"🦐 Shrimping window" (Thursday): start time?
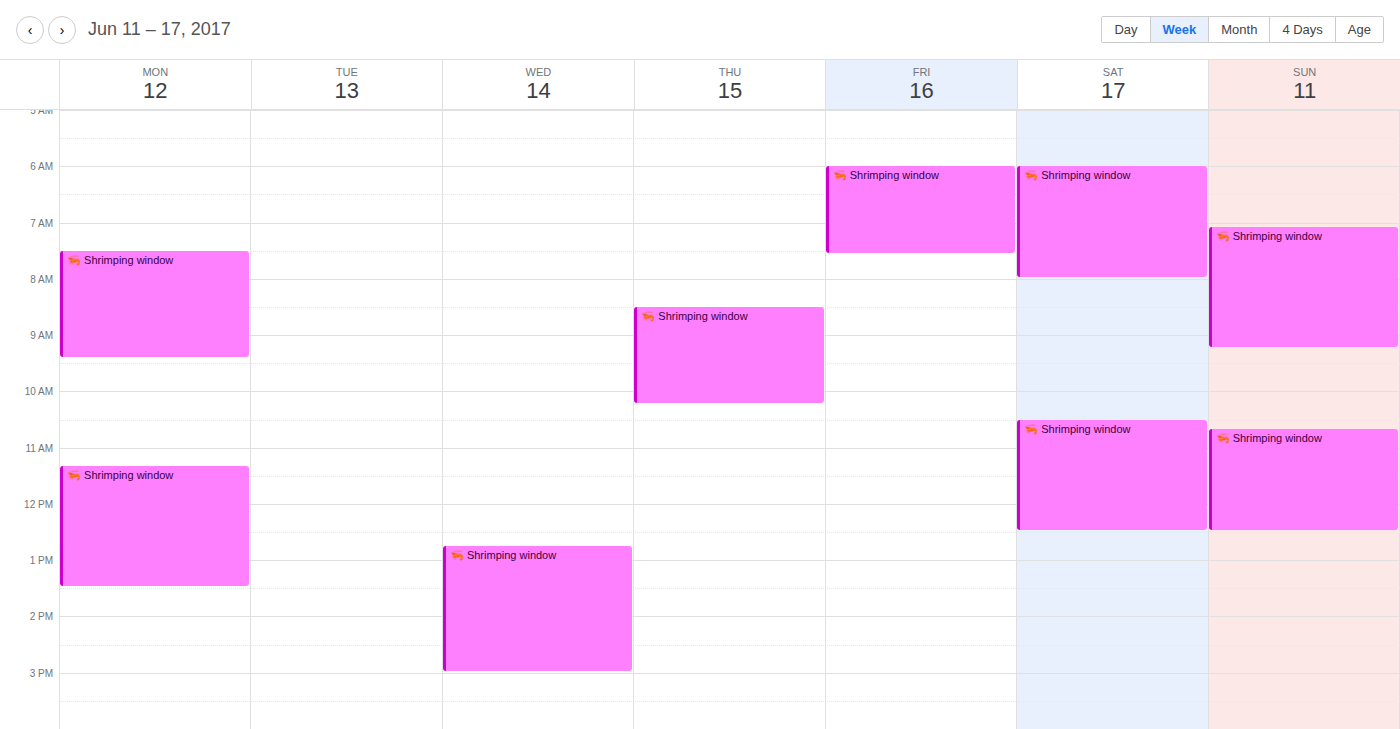
8:30 AM